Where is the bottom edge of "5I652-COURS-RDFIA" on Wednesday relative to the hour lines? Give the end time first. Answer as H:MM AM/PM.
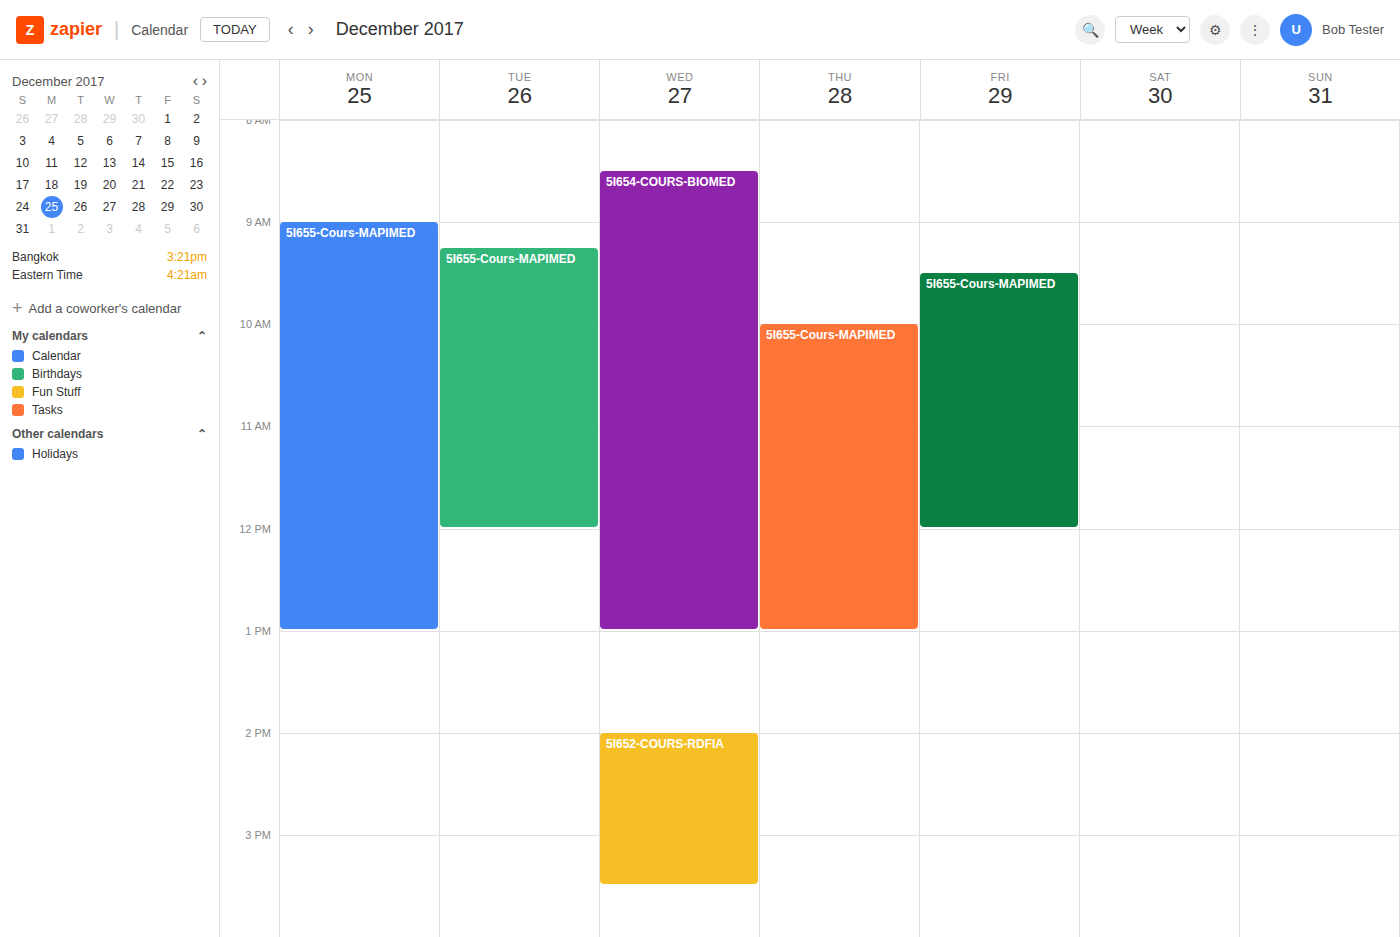
3:30 PM -- halfway between the 3 PM and 4 PM lines.